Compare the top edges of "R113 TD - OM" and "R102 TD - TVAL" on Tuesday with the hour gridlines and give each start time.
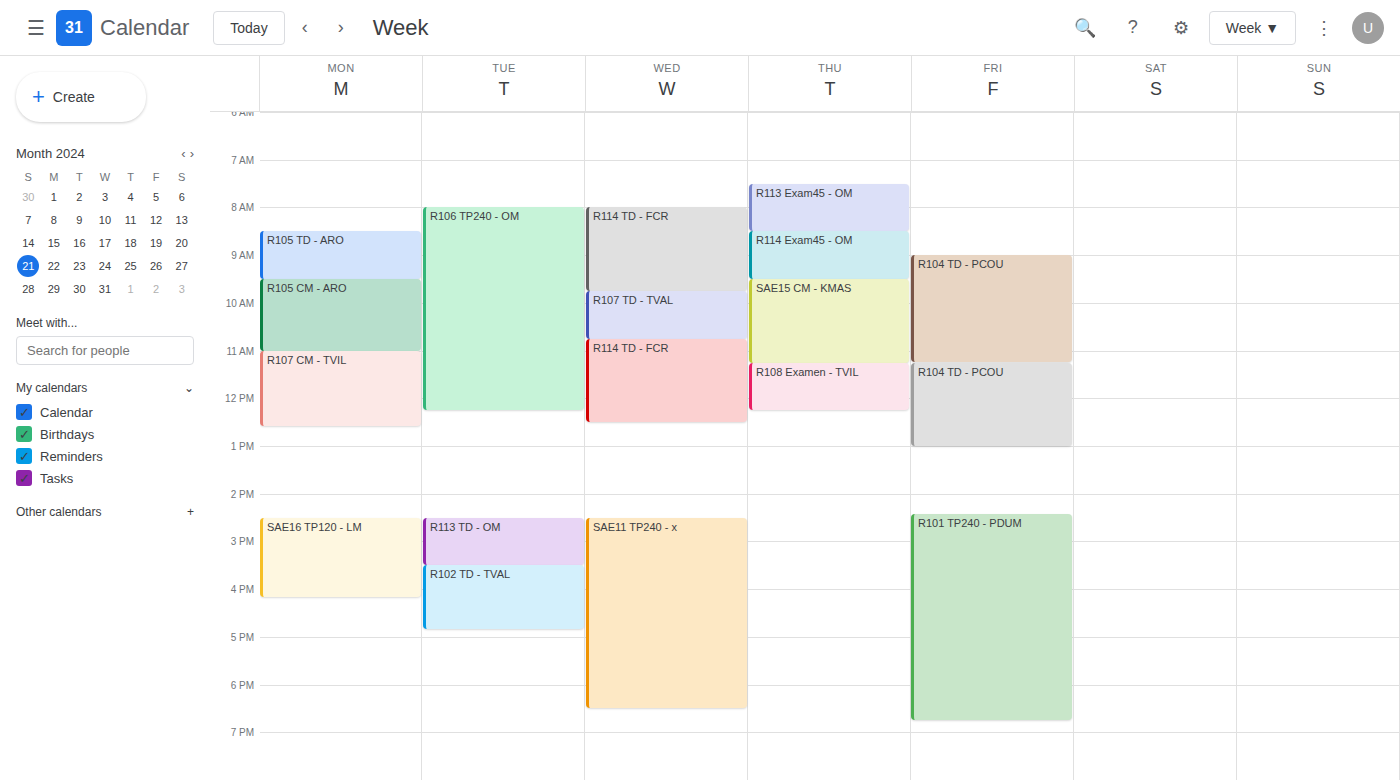
"R113 TD - OM": 2:30 PM, halfway between the 2 PM and 3 PM lines. "R102 TD - TVAL": 3:30 PM, halfway between the 3 PM and 4 PM lines.